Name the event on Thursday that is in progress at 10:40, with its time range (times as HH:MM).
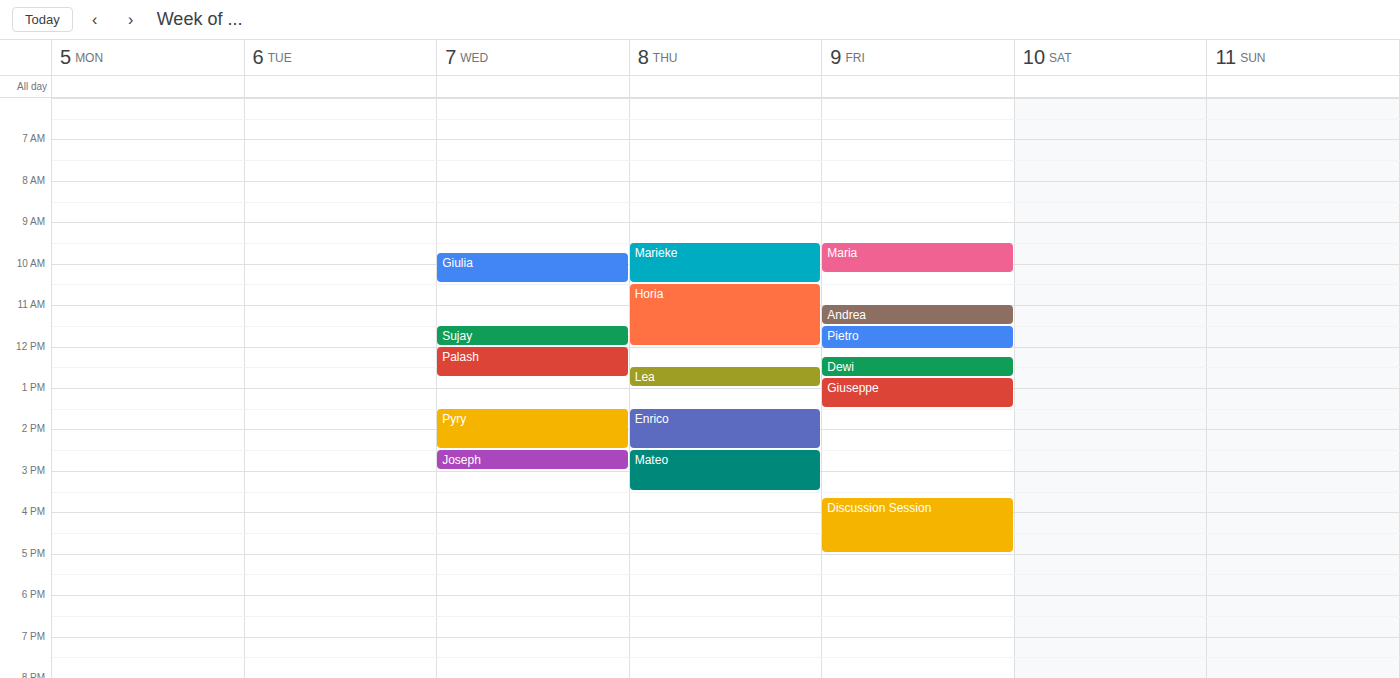
"Horia", 10:30 to 12:00